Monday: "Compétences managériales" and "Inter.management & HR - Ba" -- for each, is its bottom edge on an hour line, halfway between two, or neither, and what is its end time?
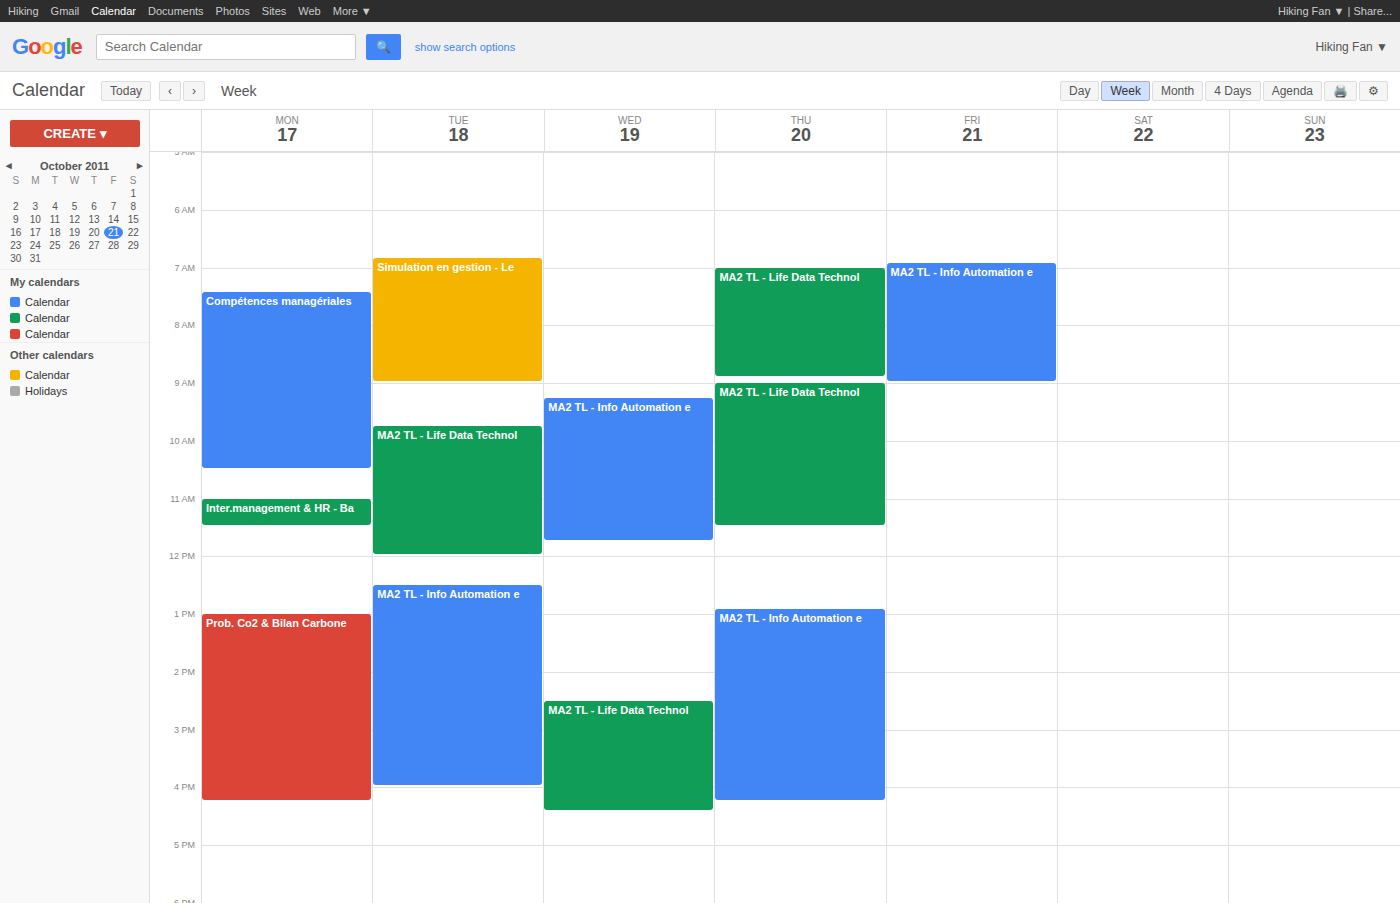
"Compétences managériales": 10:30 AM, halfway between the 10 AM and 11 AM lines. "Inter.management & HR - Ba": 11:30 AM, halfway between the 11 AM and 12 PM lines.